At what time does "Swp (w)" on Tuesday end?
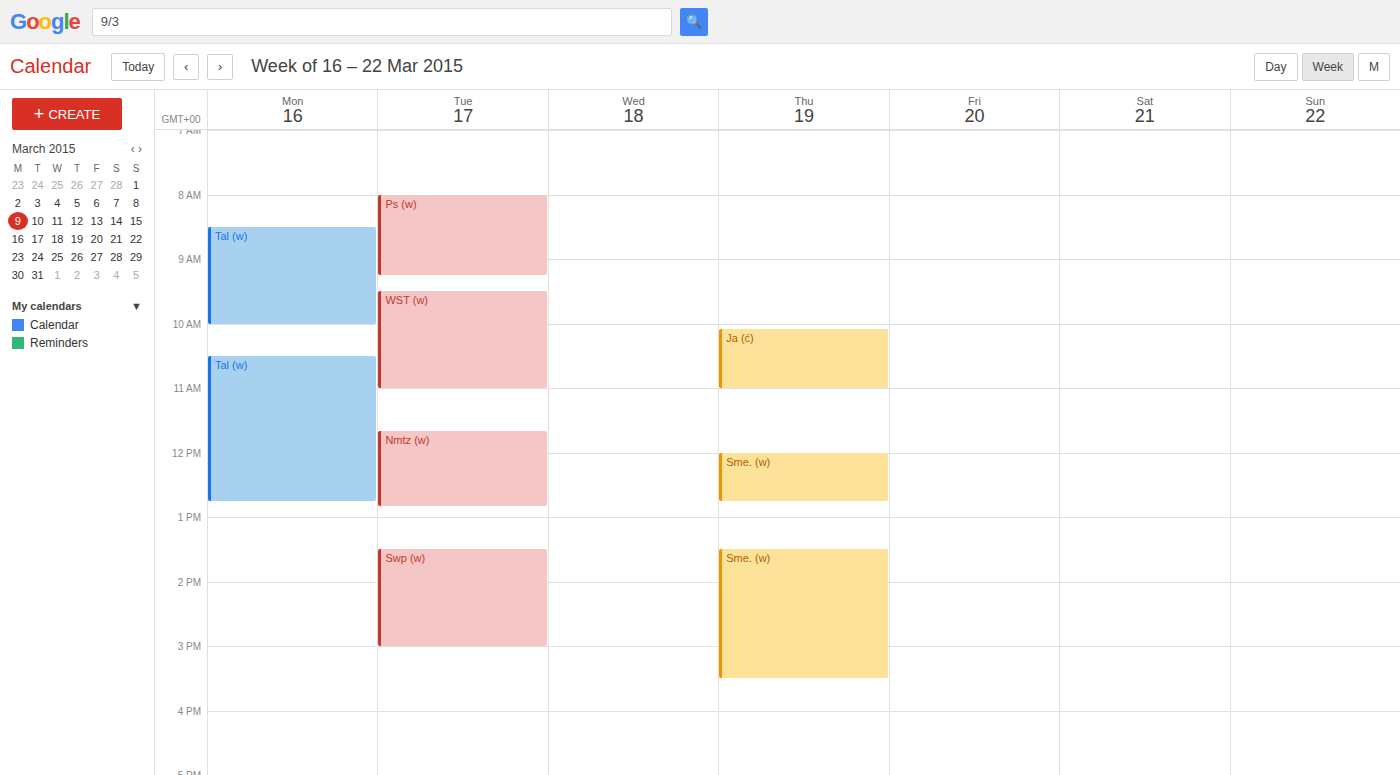
3:00 PM